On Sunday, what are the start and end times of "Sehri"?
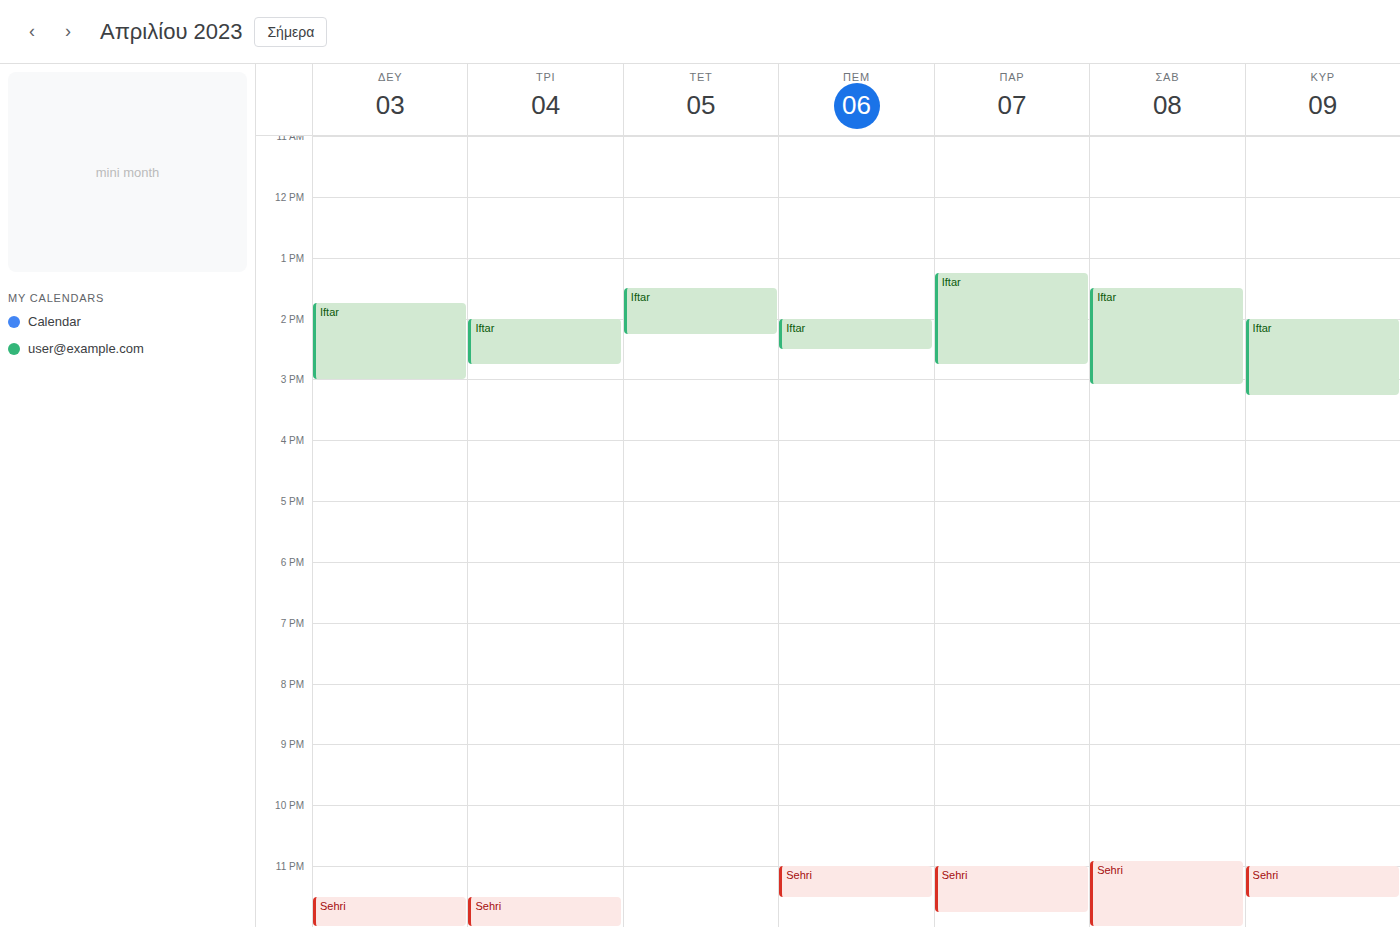
11:00 PM to 11:30 PM